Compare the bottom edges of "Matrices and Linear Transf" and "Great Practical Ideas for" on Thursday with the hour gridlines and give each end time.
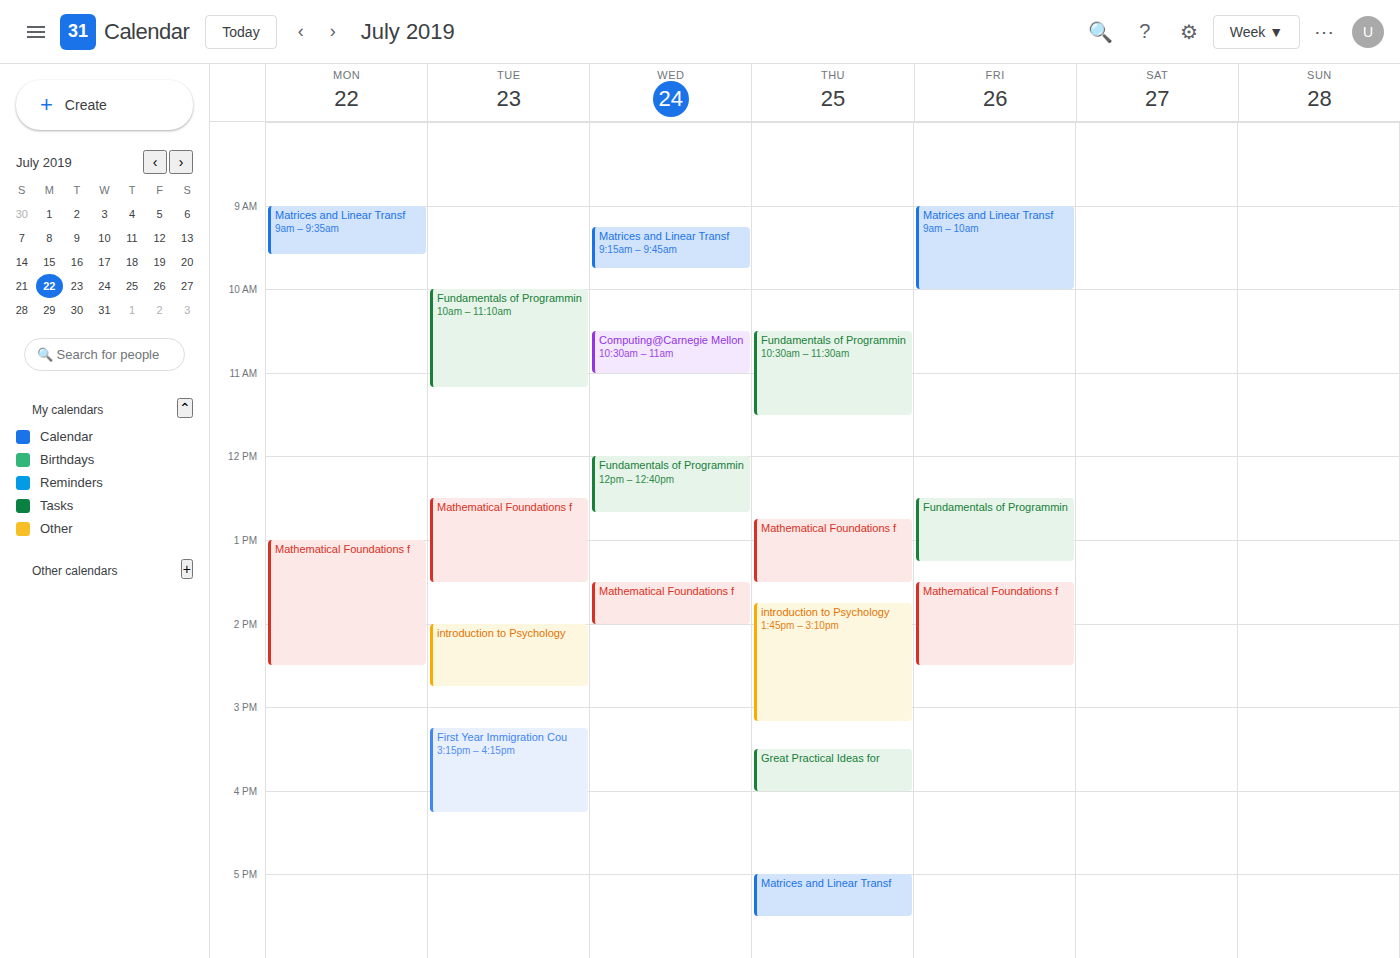
"Matrices and Linear Transf": 17:30, halfway between the 17:00 and 18:00 lines. "Great Practical Ideas for": 16:00, exactly on the 16:00 line.